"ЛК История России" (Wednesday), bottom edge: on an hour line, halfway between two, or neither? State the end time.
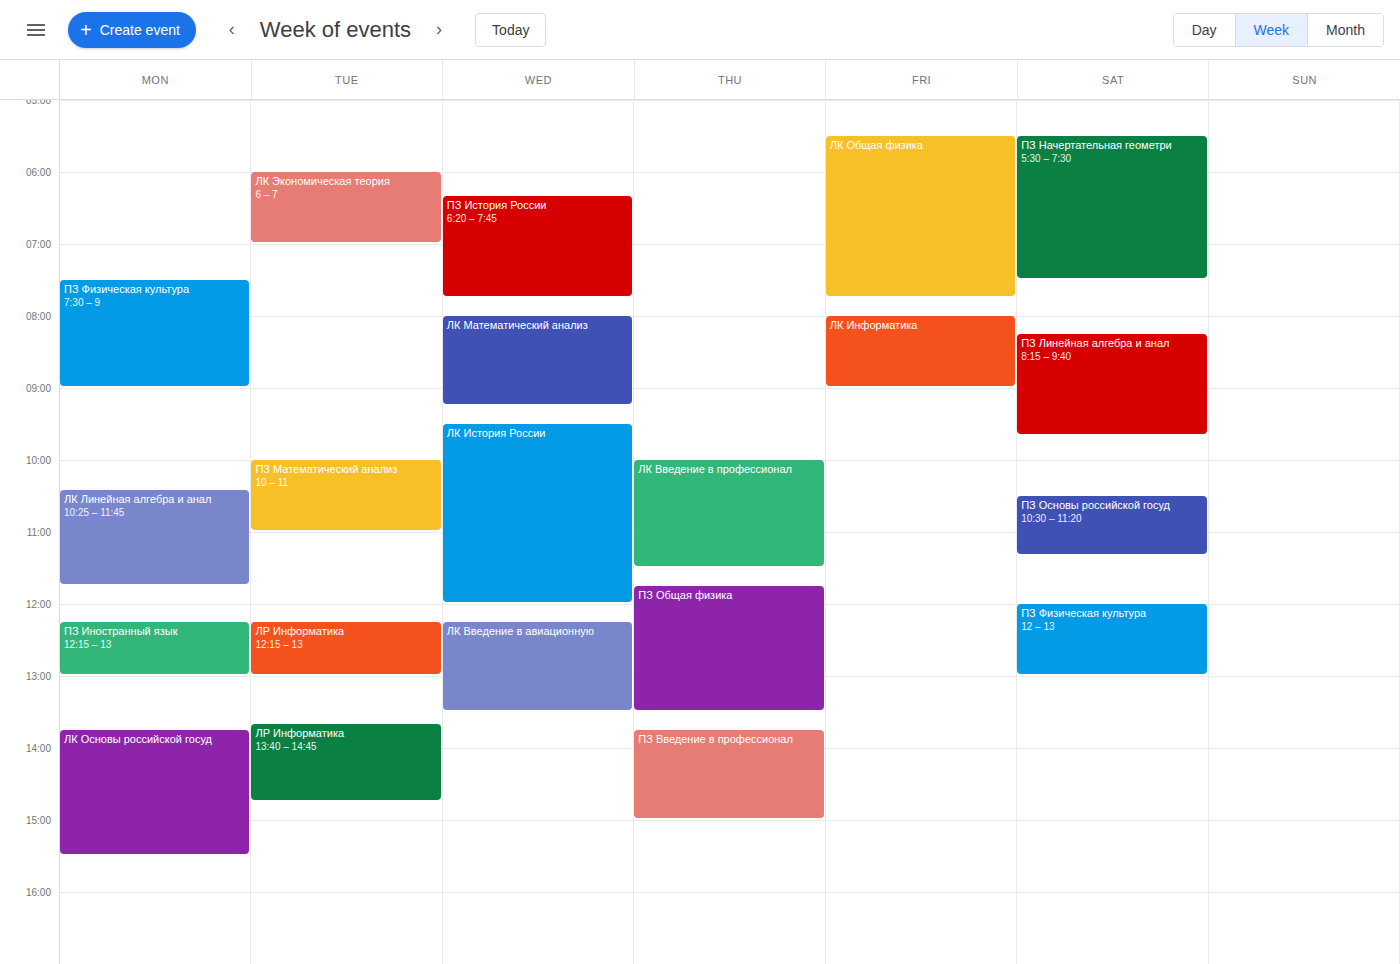
12:00 PM -- exactly on the 12 PM line.